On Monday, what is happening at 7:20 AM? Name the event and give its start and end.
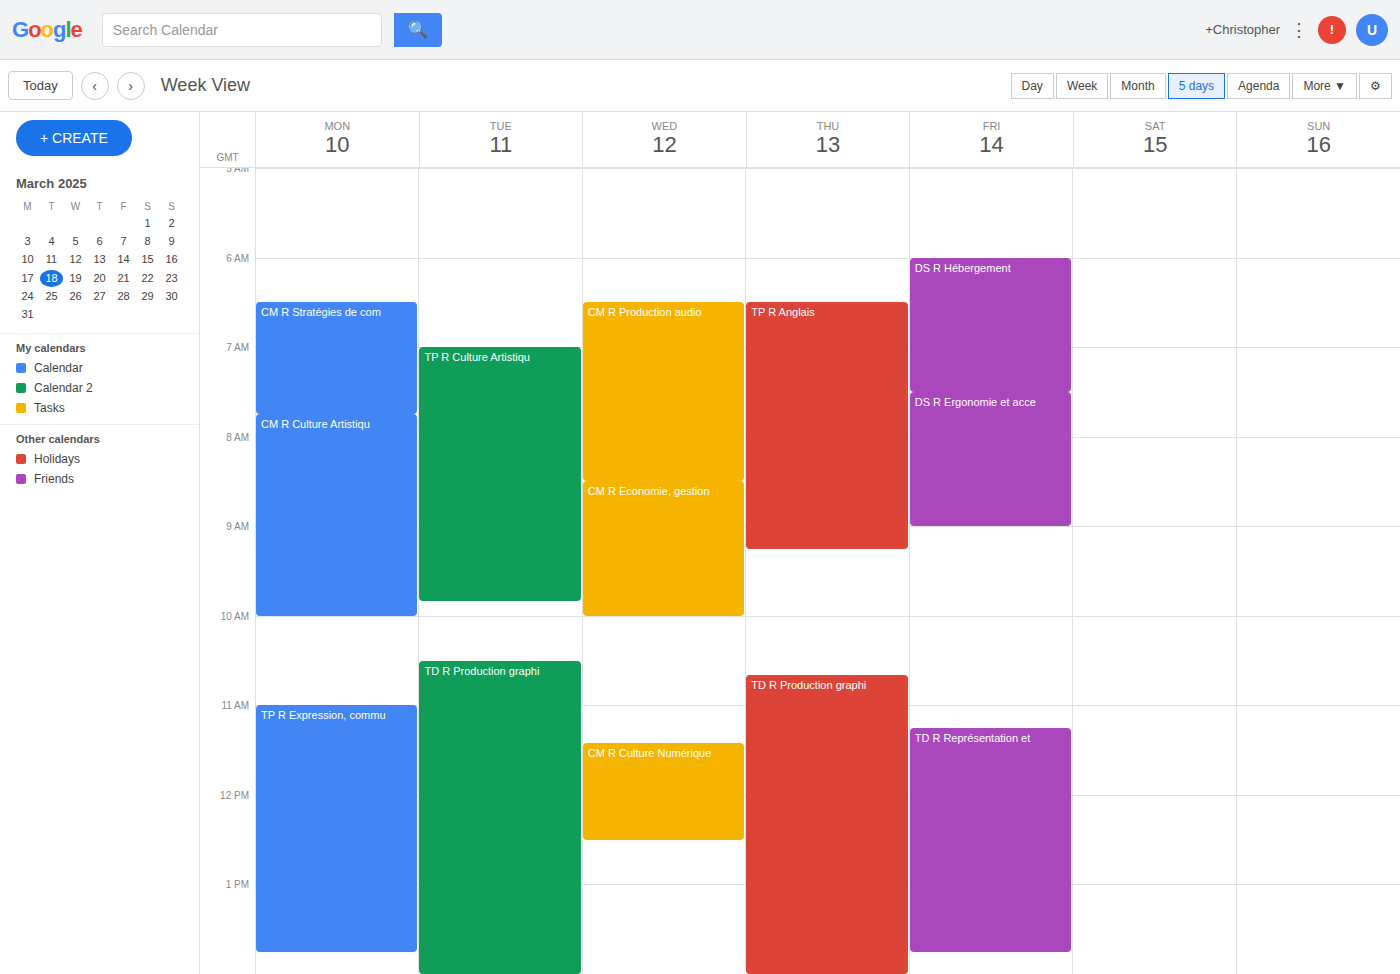
"CM R Stratégies de com", 6:30 AM to 7:45 AM